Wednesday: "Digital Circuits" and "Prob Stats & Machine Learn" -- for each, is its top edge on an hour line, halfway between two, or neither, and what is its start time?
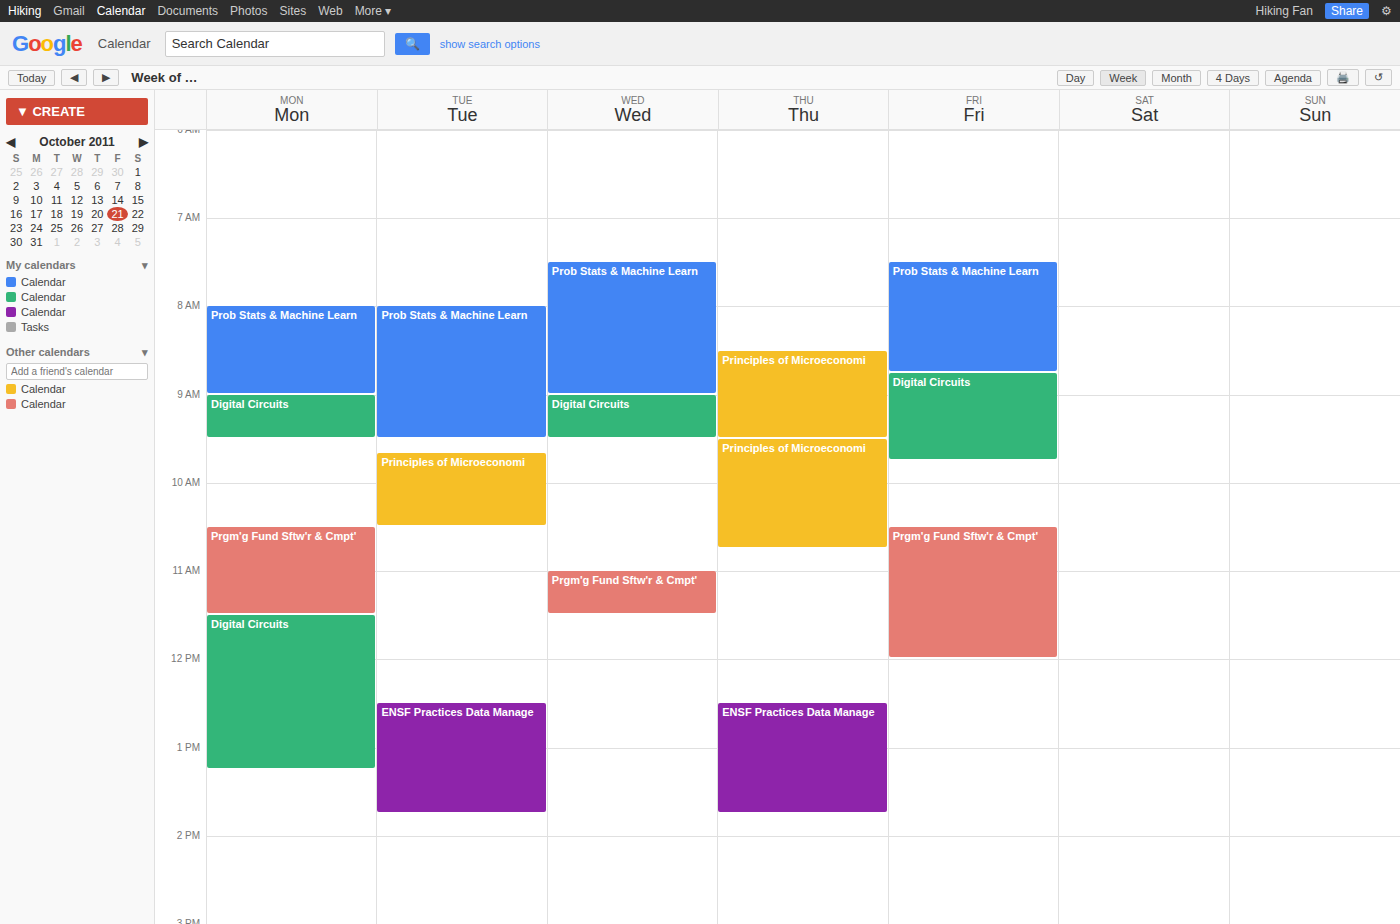
"Digital Circuits": 9:00 AM, exactly on the 9 AM line. "Prob Stats & Machine Learn": 7:30 AM, halfway between the 7 AM and 8 AM lines.